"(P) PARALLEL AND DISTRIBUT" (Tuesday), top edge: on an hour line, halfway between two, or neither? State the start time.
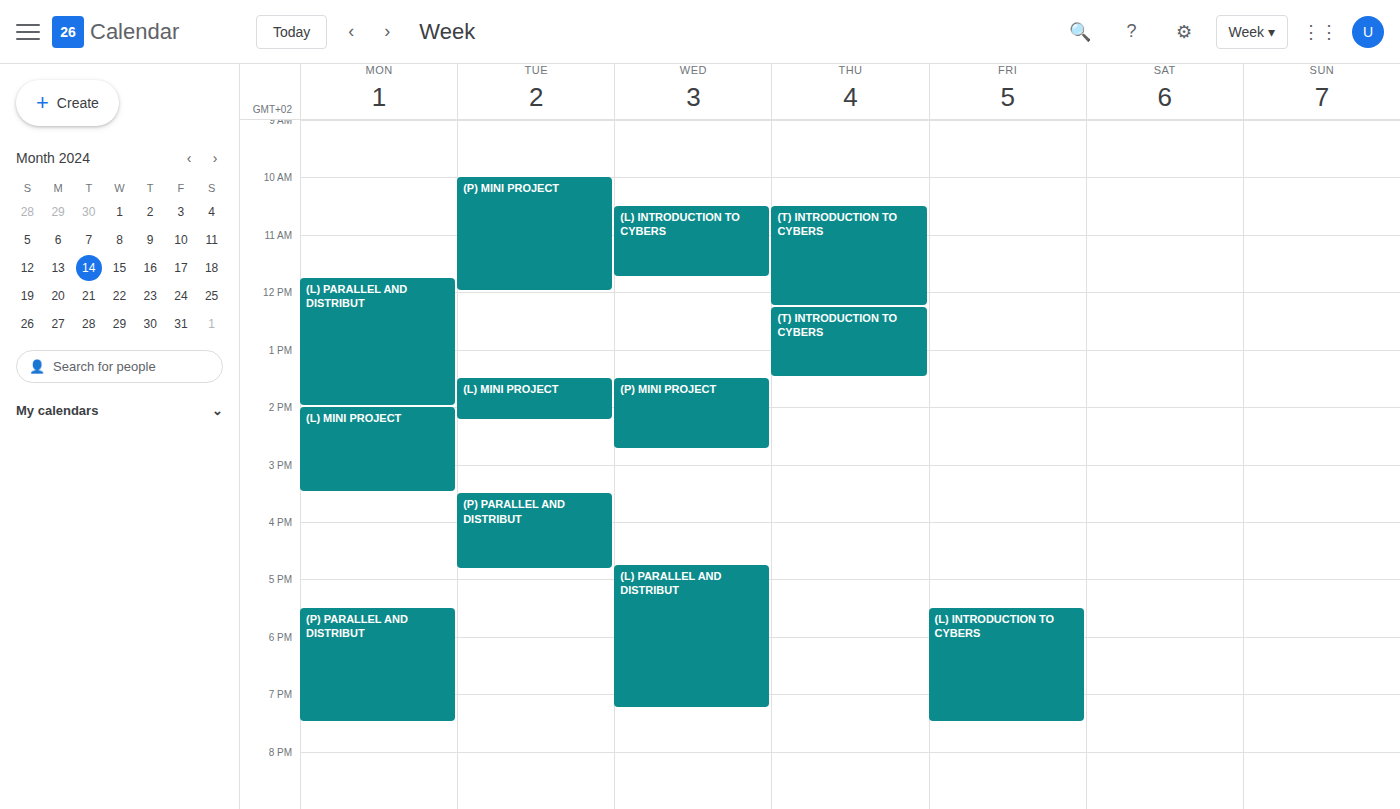
3:30 PM -- halfway between the 3 PM and 4 PM lines.